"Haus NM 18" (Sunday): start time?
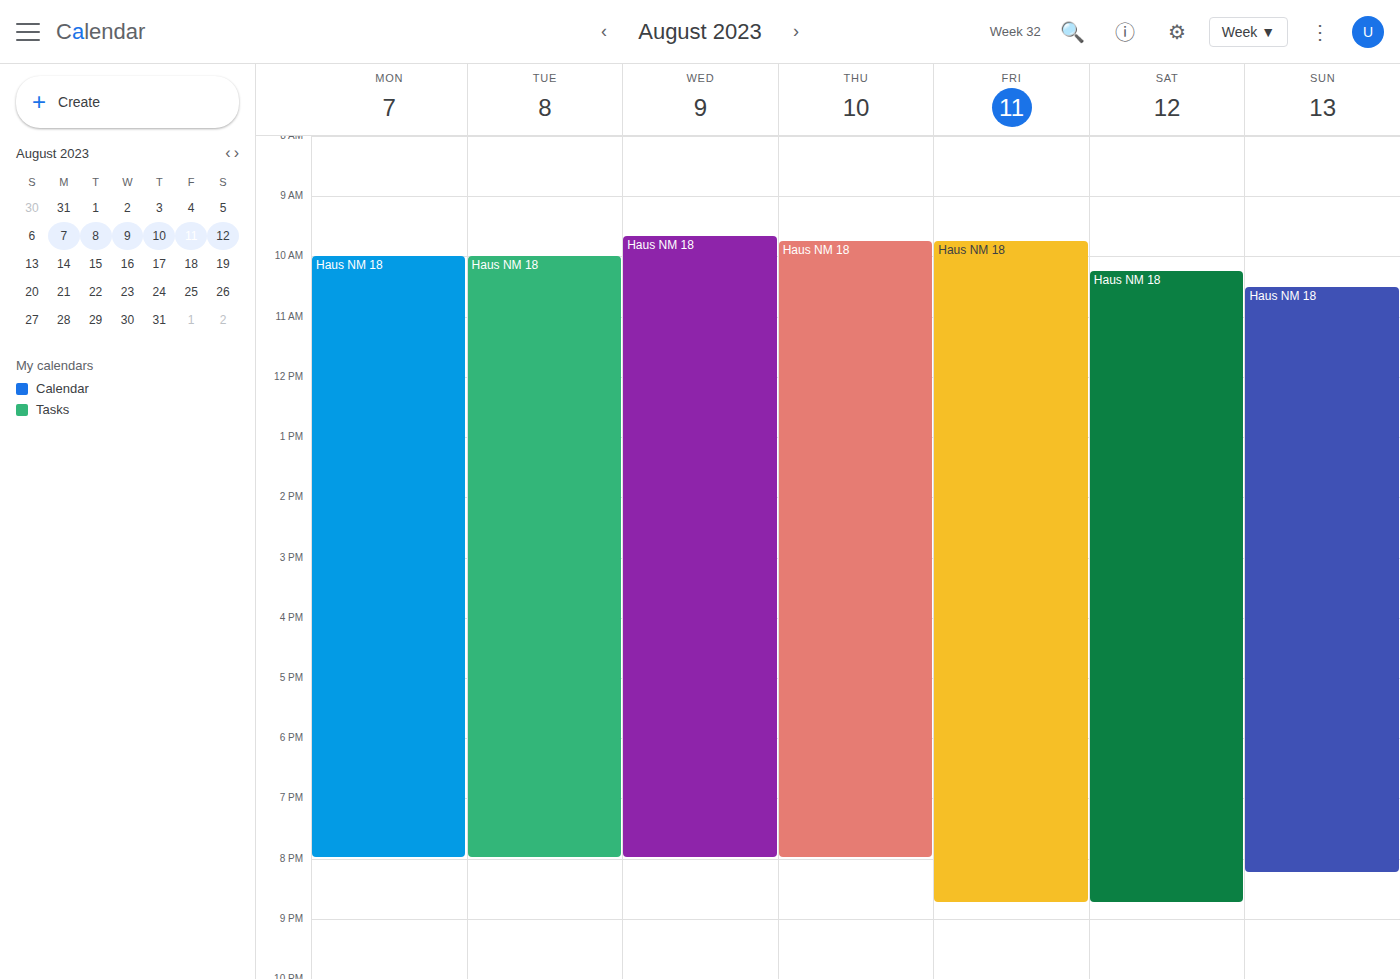
10:30